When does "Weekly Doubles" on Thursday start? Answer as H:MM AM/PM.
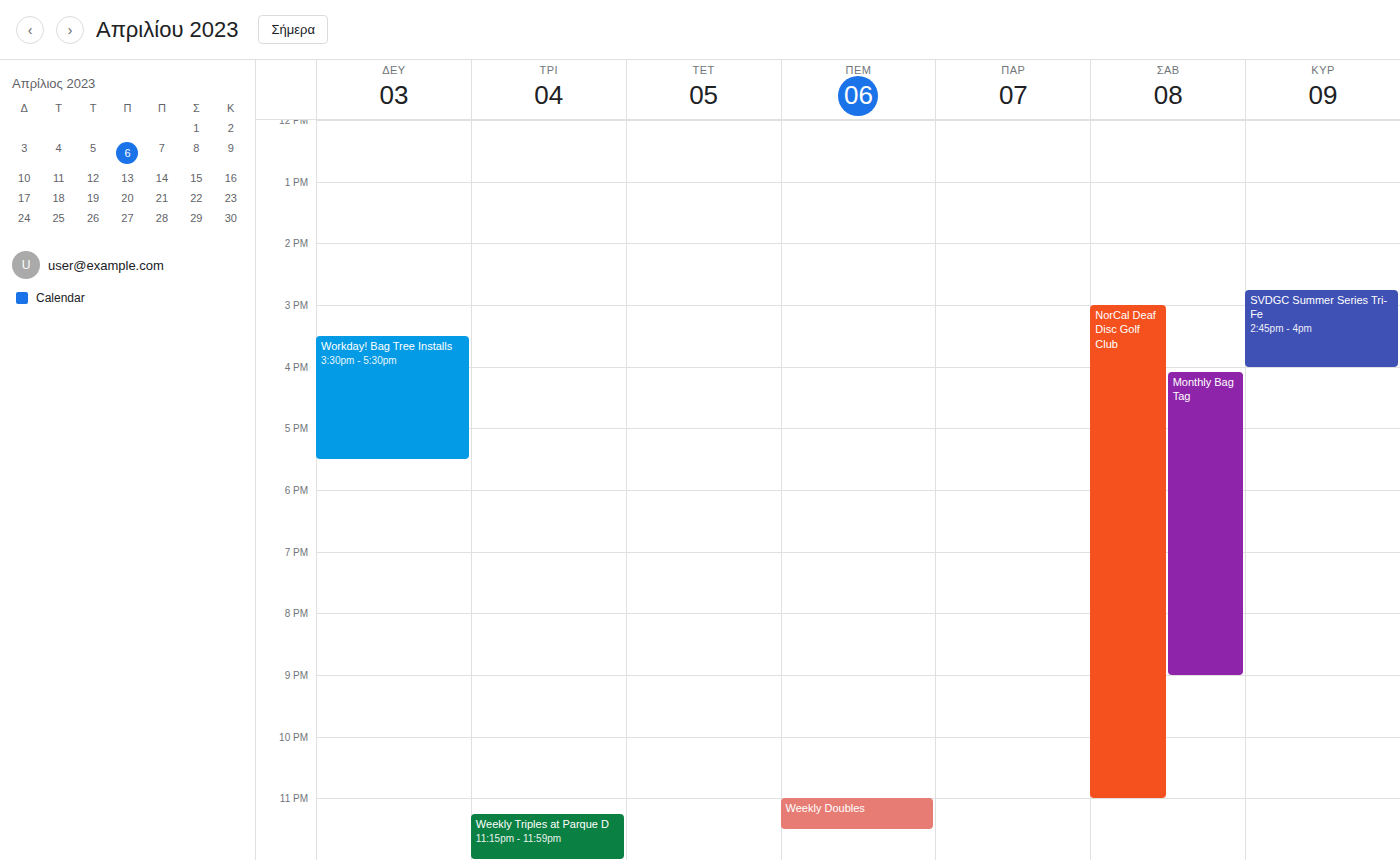
11:00 PM